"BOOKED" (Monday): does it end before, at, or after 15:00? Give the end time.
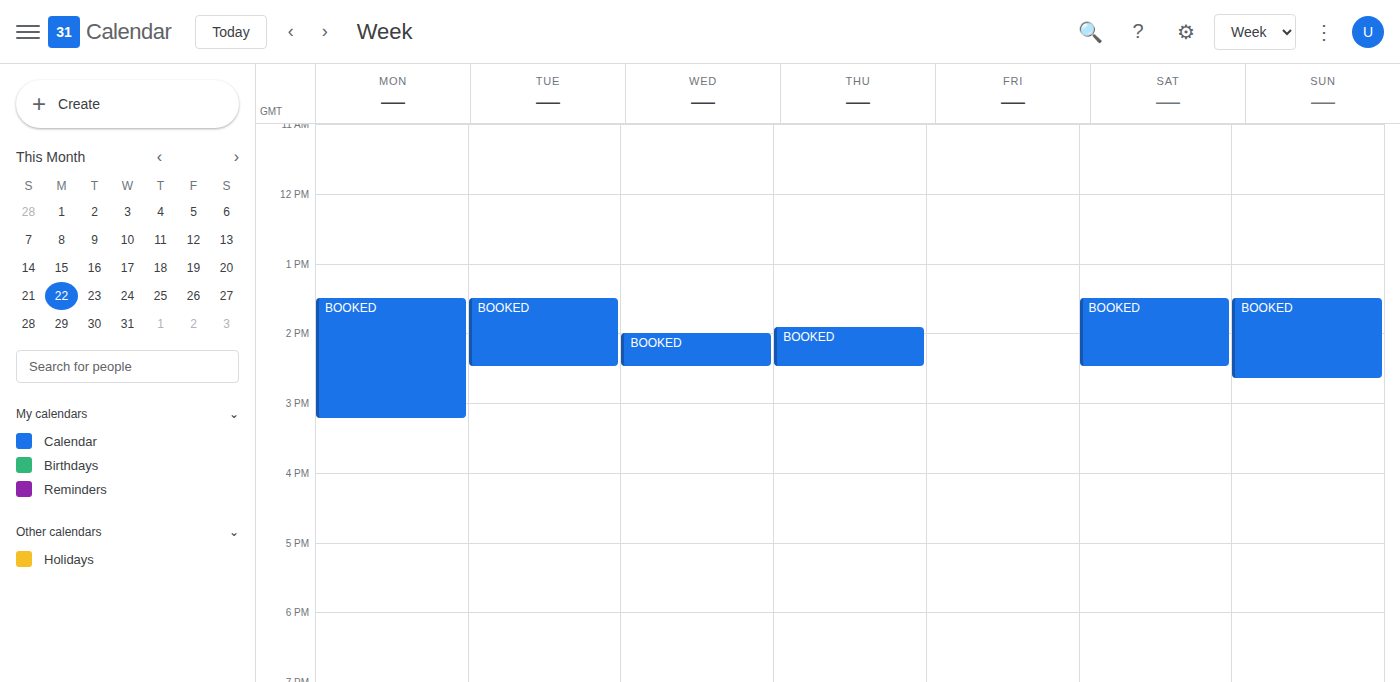
15:15 -- after 15:00, 15 minutes below the 15:00 line.